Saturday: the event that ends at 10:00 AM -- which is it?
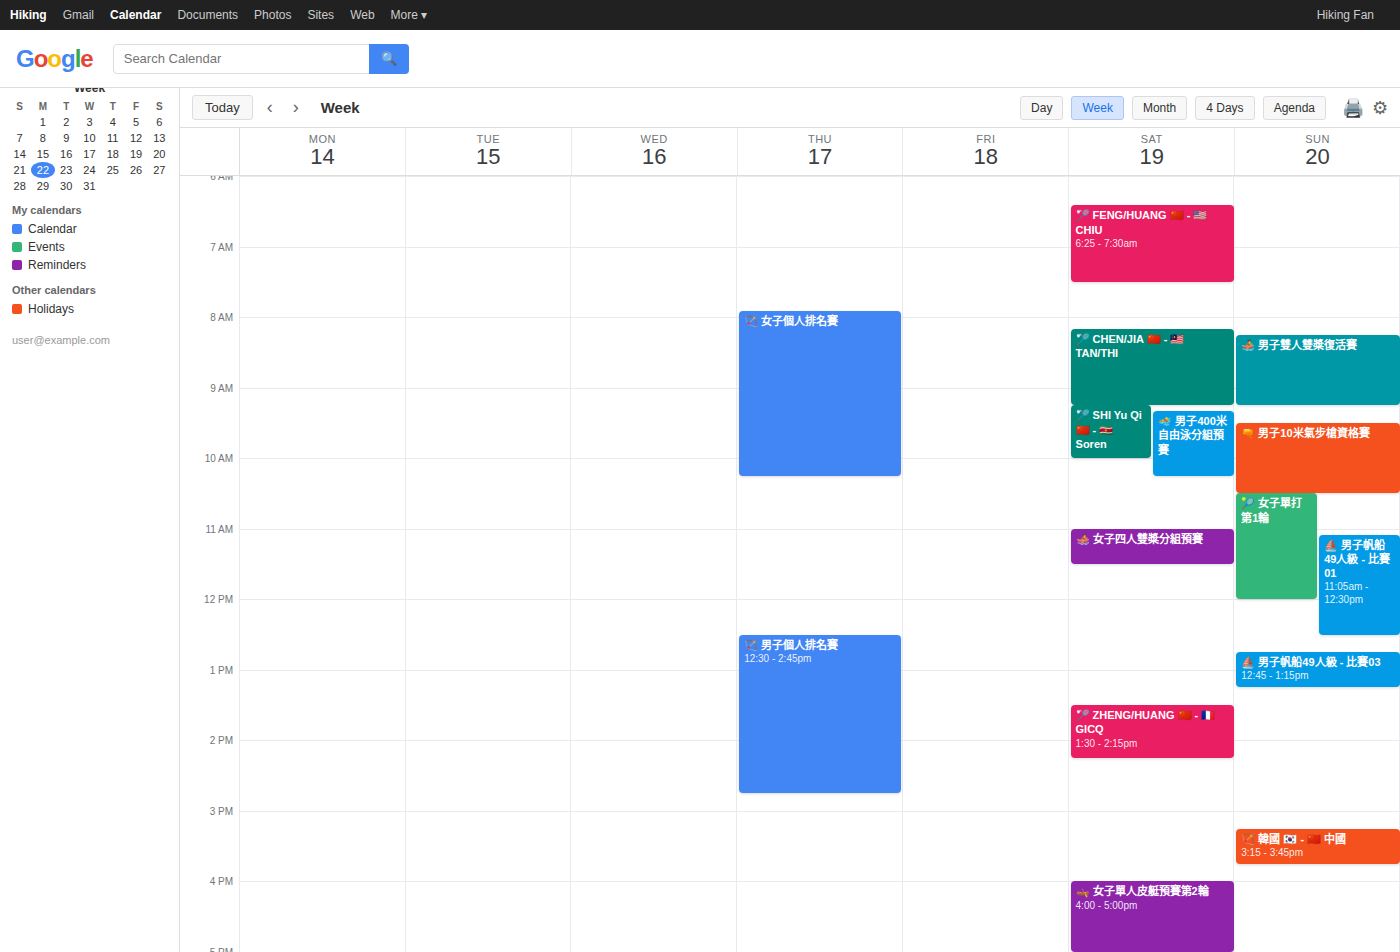
"🏸 SHI Yu Qi 🇨🇳 - 🇸🇷 Soren"